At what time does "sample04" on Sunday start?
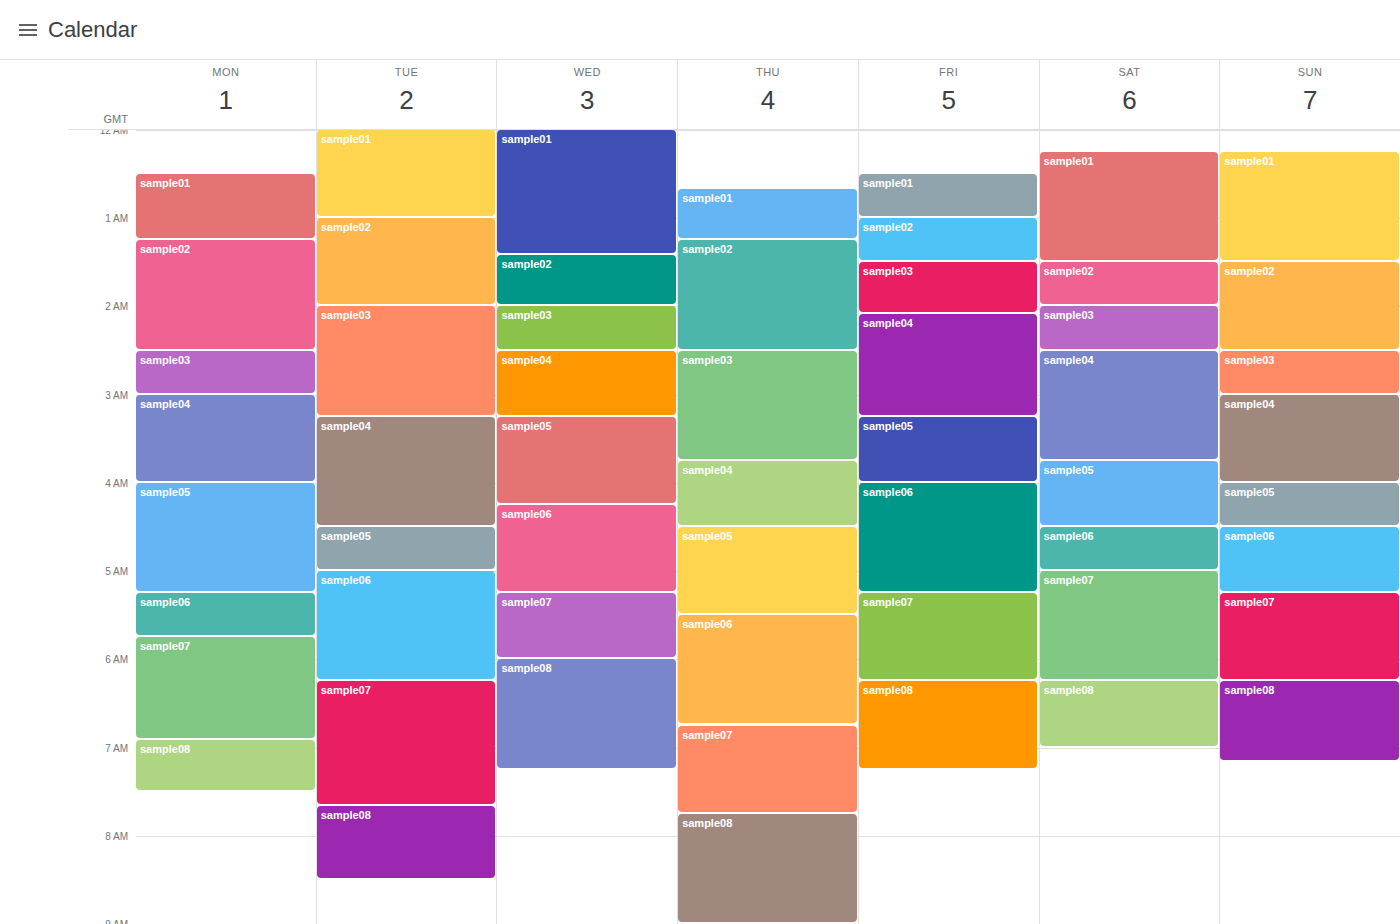
03:00